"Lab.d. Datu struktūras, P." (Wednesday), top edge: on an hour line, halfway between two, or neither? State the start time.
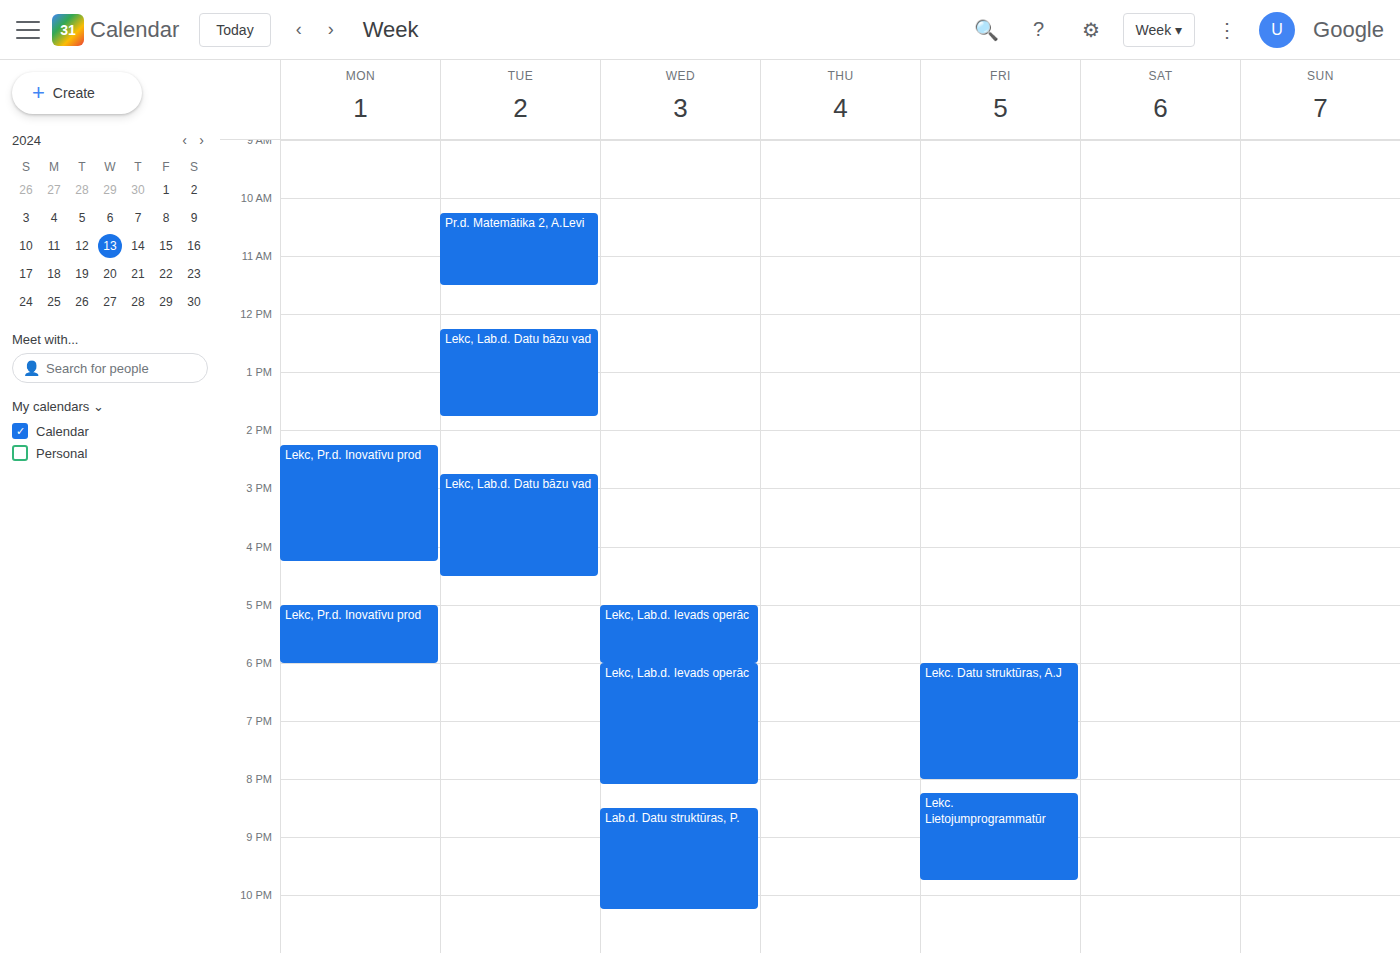
20:30 -- halfway between the 20:00 and 21:00 lines.